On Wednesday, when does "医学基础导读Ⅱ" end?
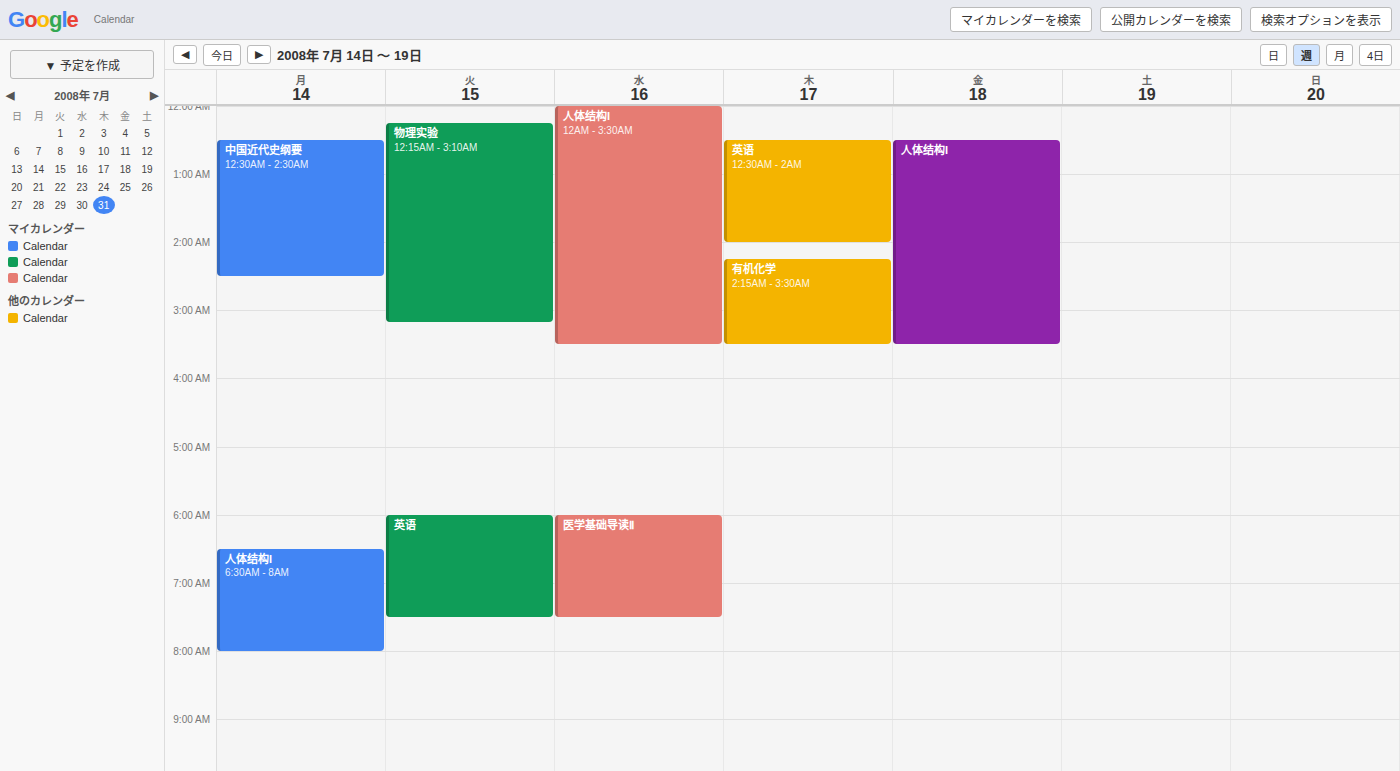
7:30 AM